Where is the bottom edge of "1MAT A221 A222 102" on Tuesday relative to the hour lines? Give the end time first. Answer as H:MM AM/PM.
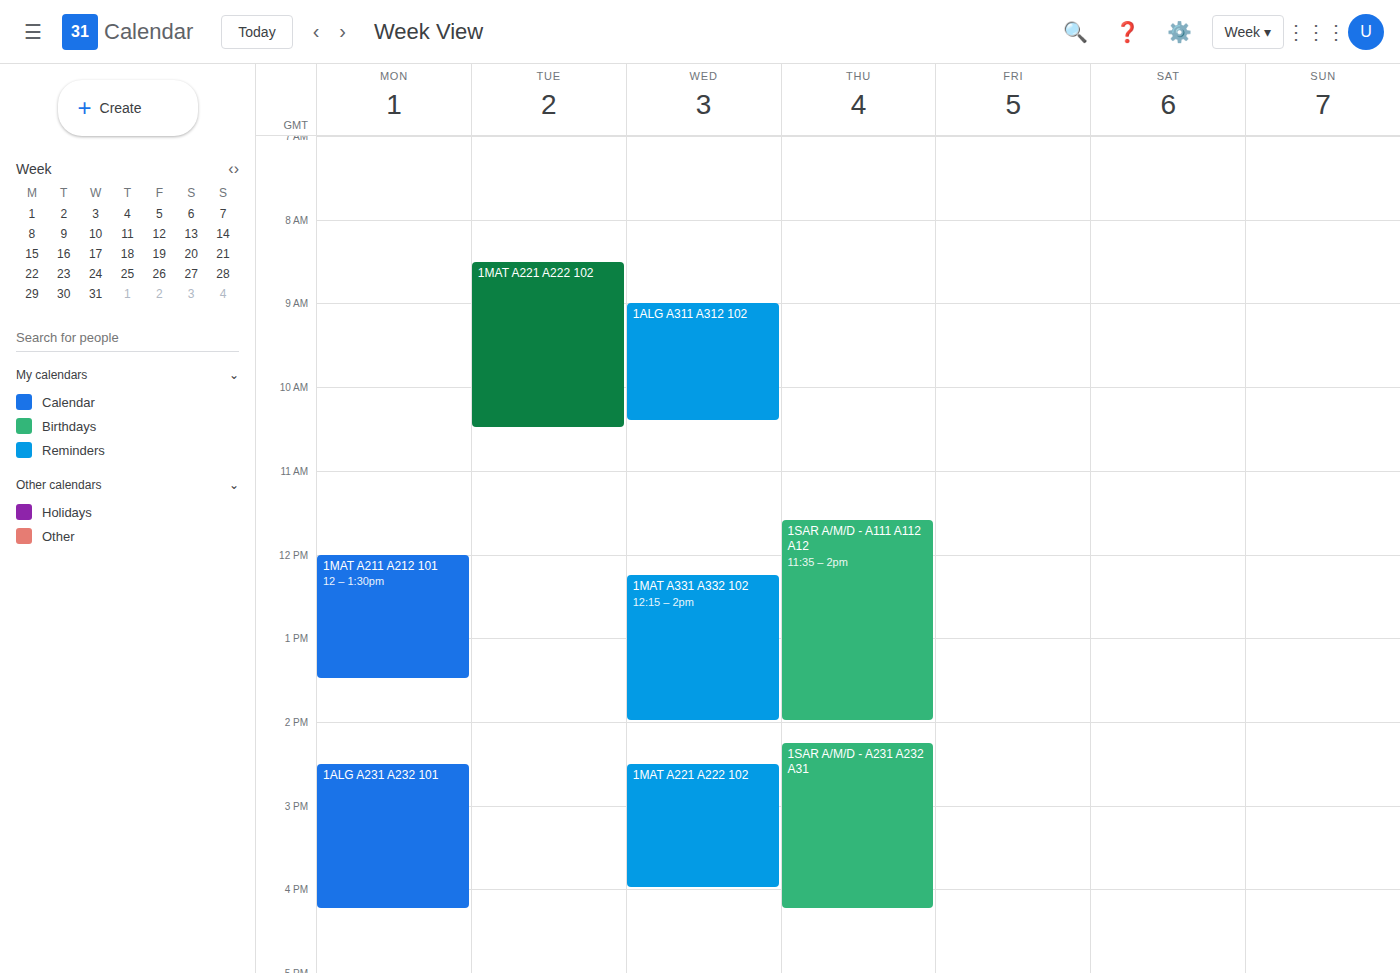
10:30 AM -- halfway between the 10 AM and 11 AM lines.